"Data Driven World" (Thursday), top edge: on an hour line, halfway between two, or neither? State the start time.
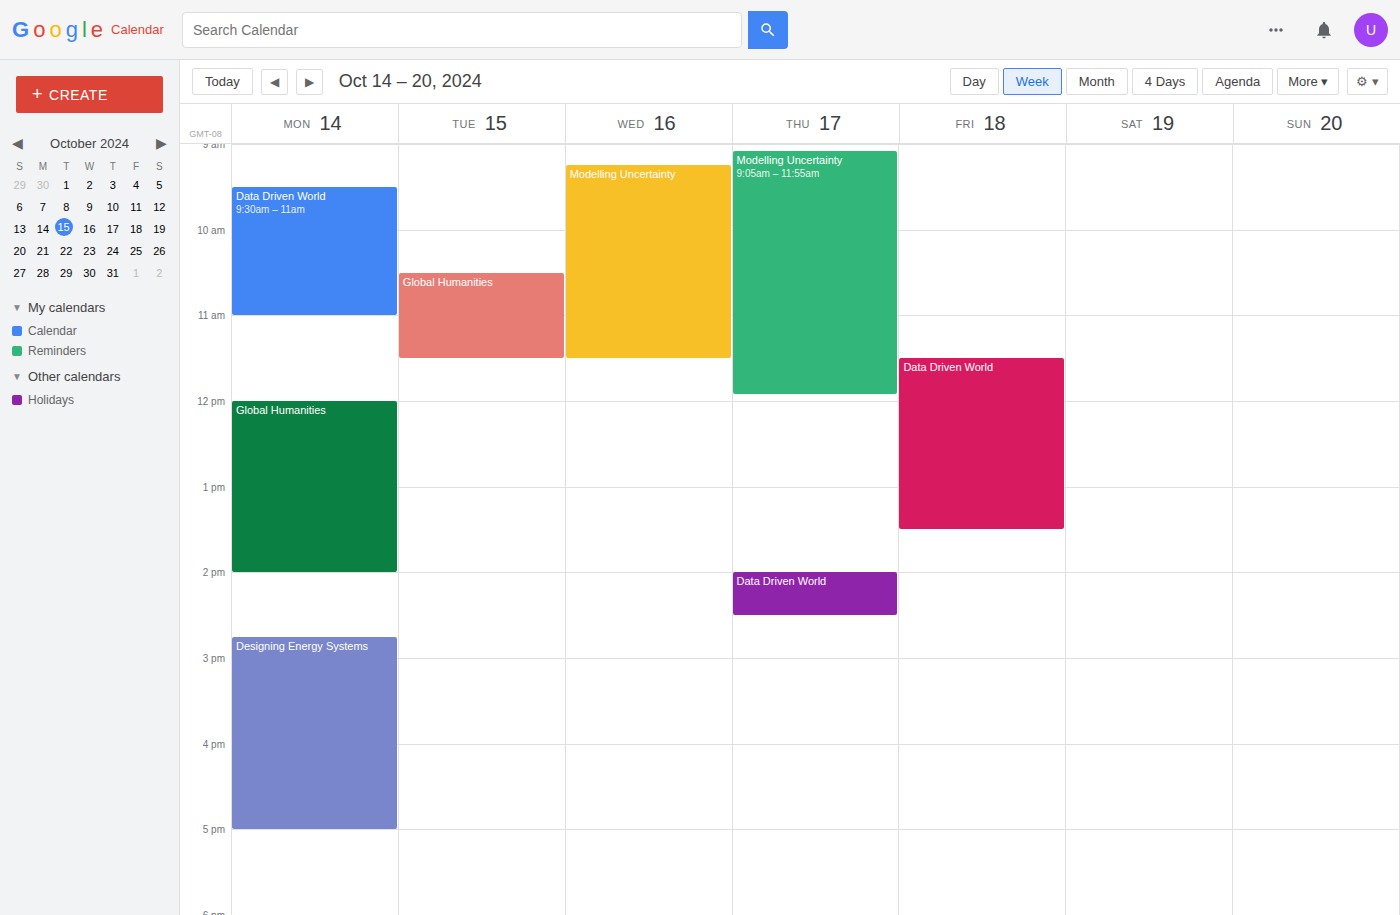
2:00 PM -- exactly on the 2 PM line.